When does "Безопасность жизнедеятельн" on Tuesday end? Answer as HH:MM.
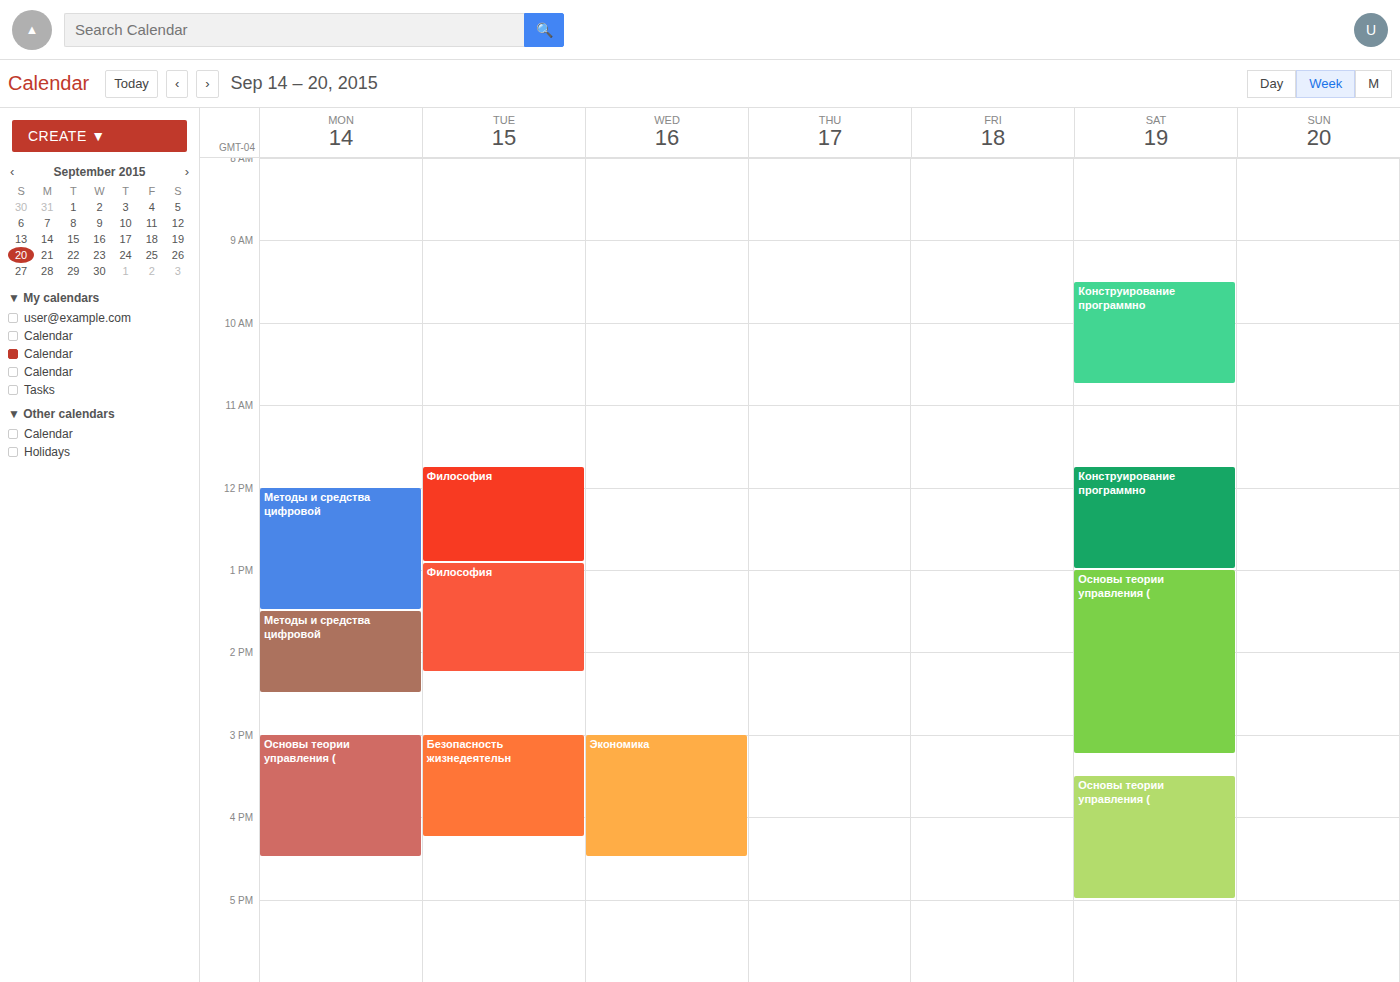
16:15